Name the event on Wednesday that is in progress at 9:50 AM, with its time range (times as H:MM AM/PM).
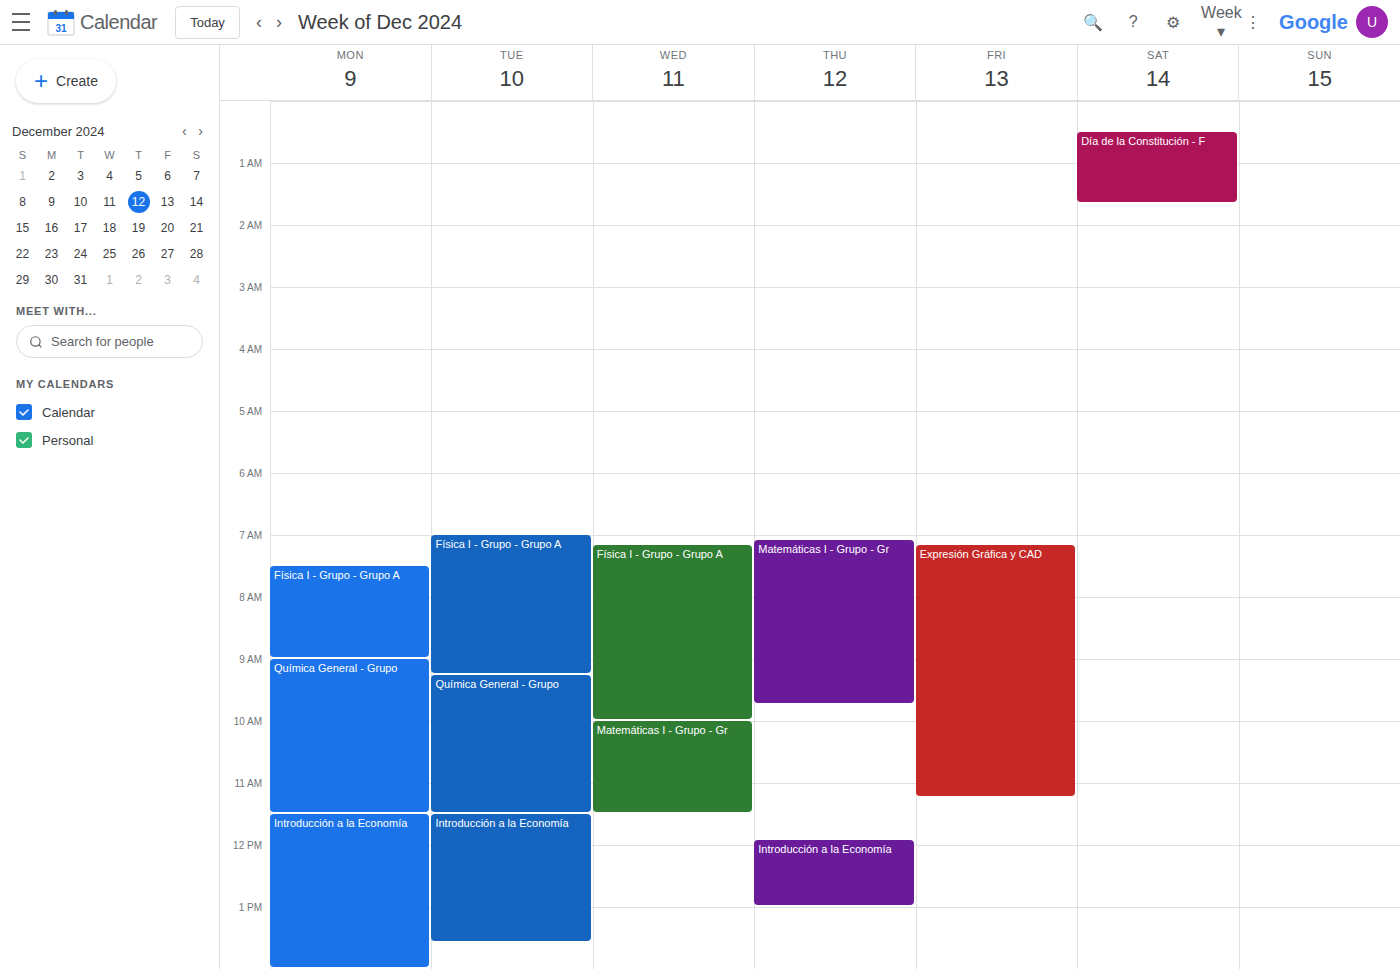
"Física I - Grupo - Grupo A", 7:10 AM to 10:00 AM